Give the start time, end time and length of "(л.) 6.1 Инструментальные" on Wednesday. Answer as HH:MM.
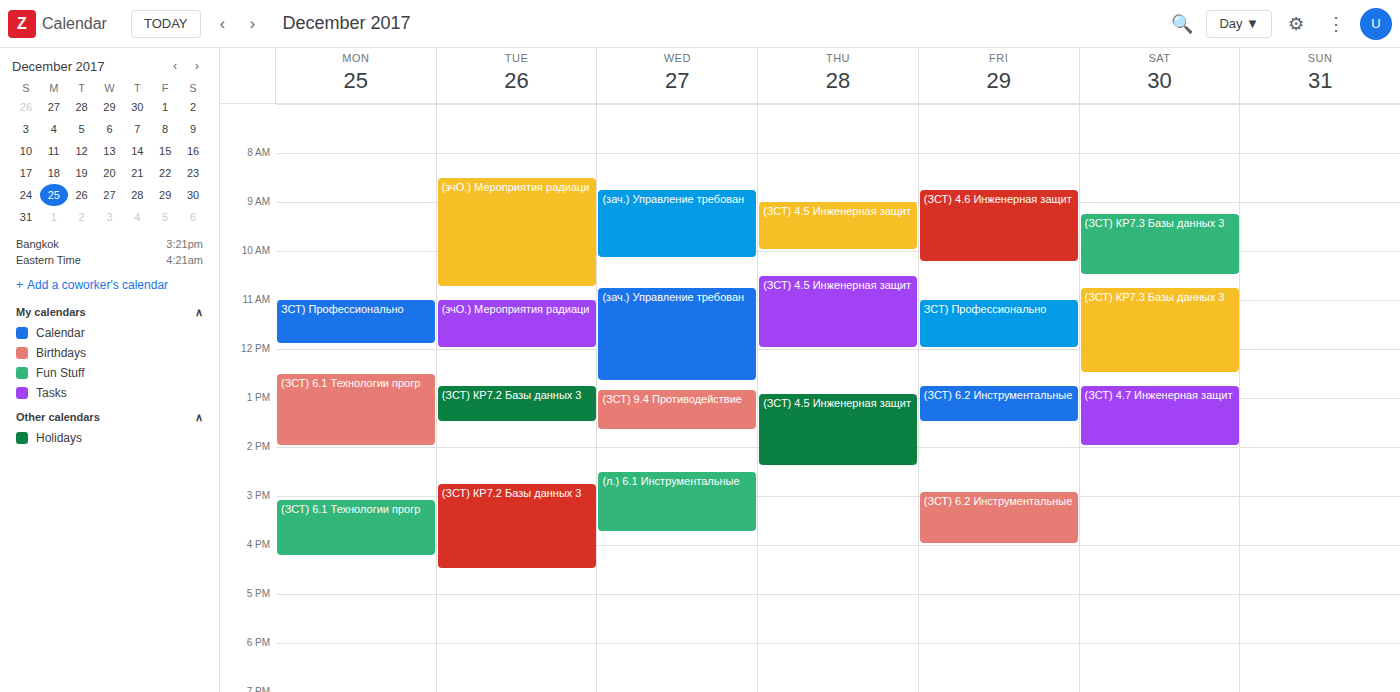
14:30 to 15:45, 1 hour 15 minutes